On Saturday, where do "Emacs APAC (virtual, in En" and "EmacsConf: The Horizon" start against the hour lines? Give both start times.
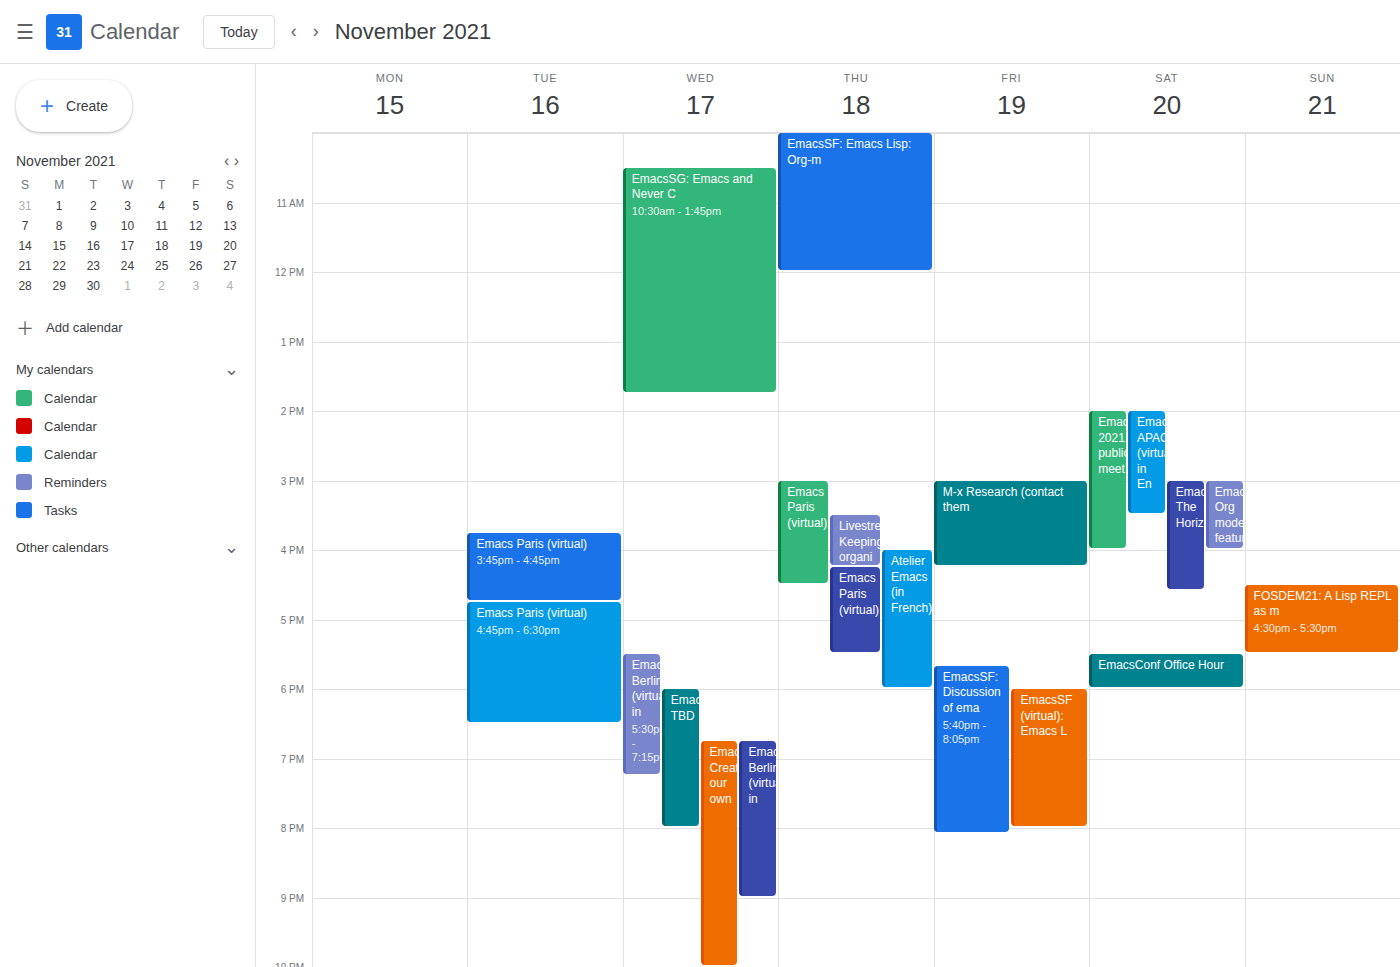
"Emacs APAC (virtual, in En": 2:00 PM, exactly on the 2 PM line. "EmacsConf: The Horizon": 3:00 PM, exactly on the 3 PM line.